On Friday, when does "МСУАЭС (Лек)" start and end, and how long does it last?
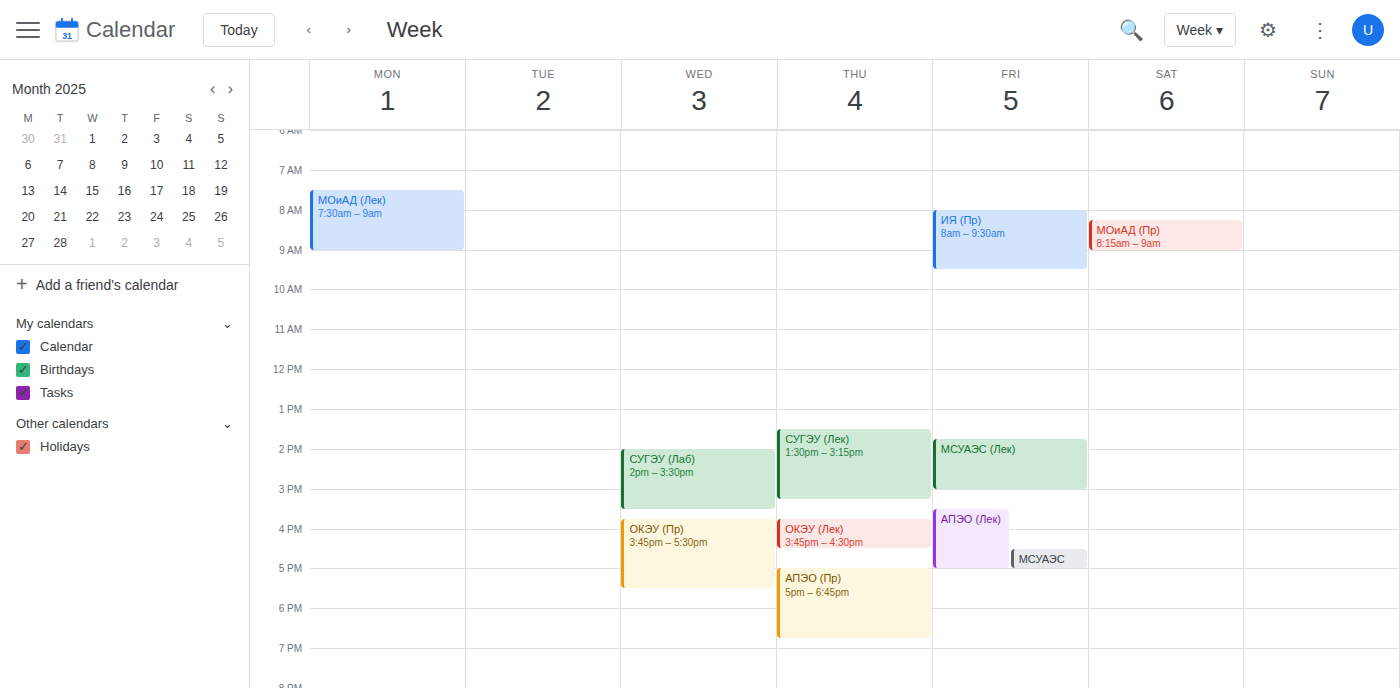
1:45 PM to 3:00 PM, 1 hour 15 minutes